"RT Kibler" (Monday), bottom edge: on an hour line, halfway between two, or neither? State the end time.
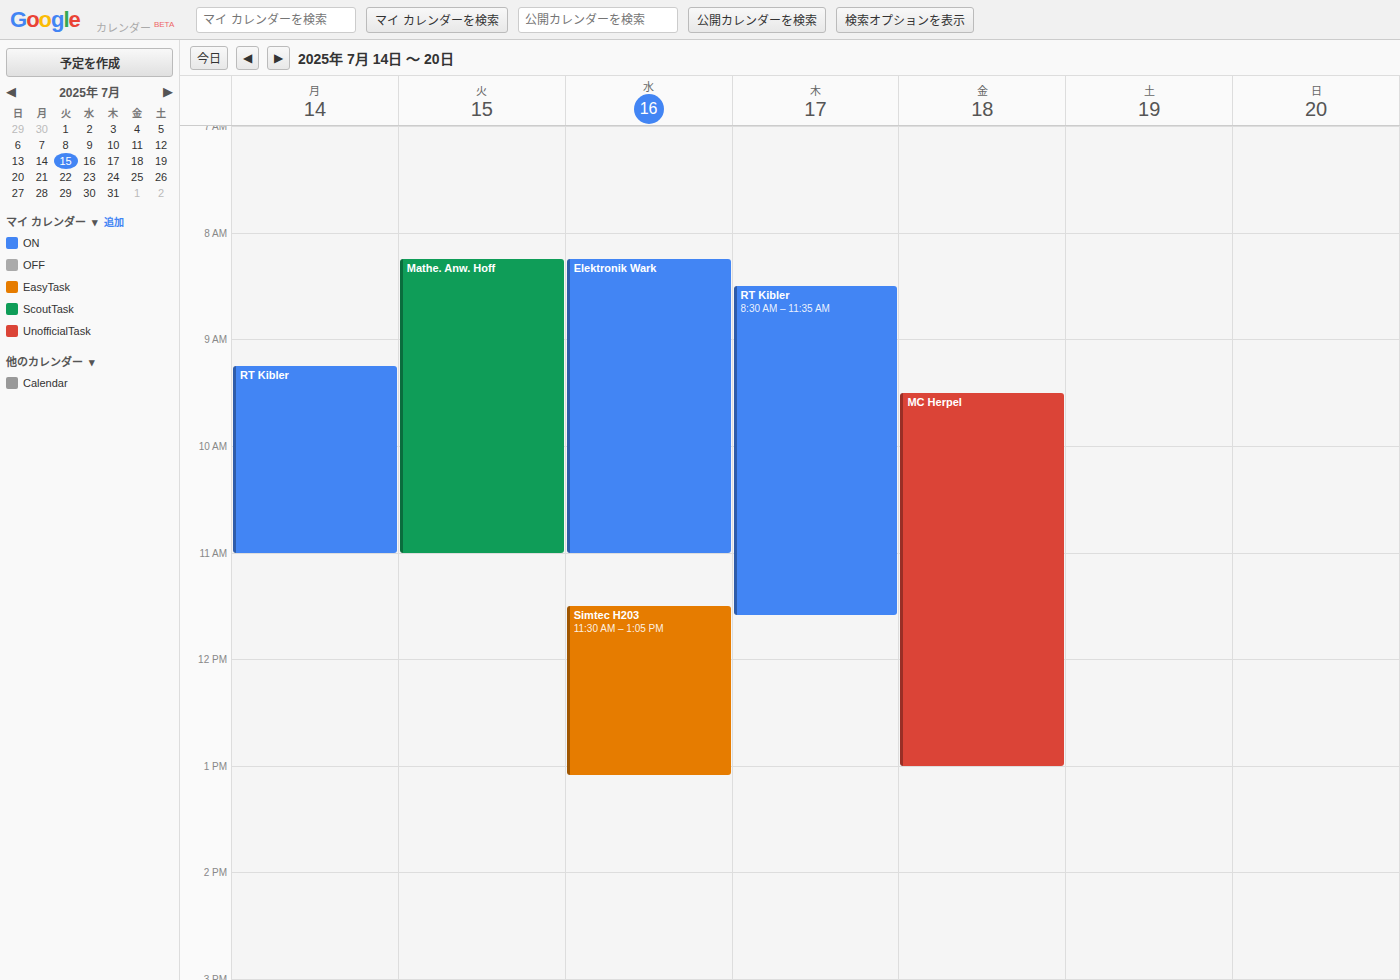
11:00 AM -- exactly on the 11 AM line.